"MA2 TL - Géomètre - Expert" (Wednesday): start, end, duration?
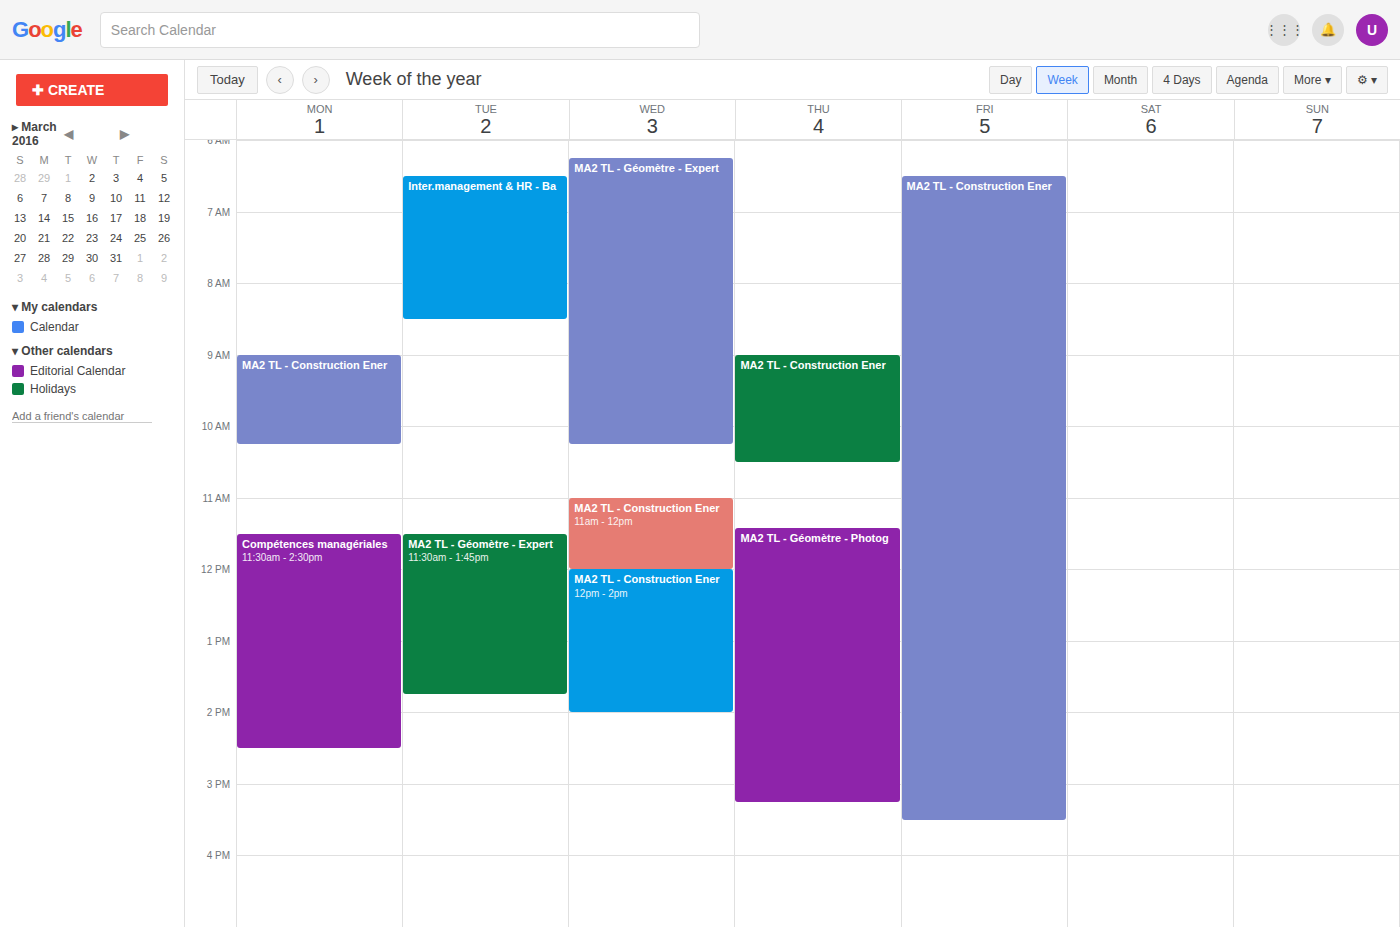
6:15 AM to 10:15 AM, 4 hours